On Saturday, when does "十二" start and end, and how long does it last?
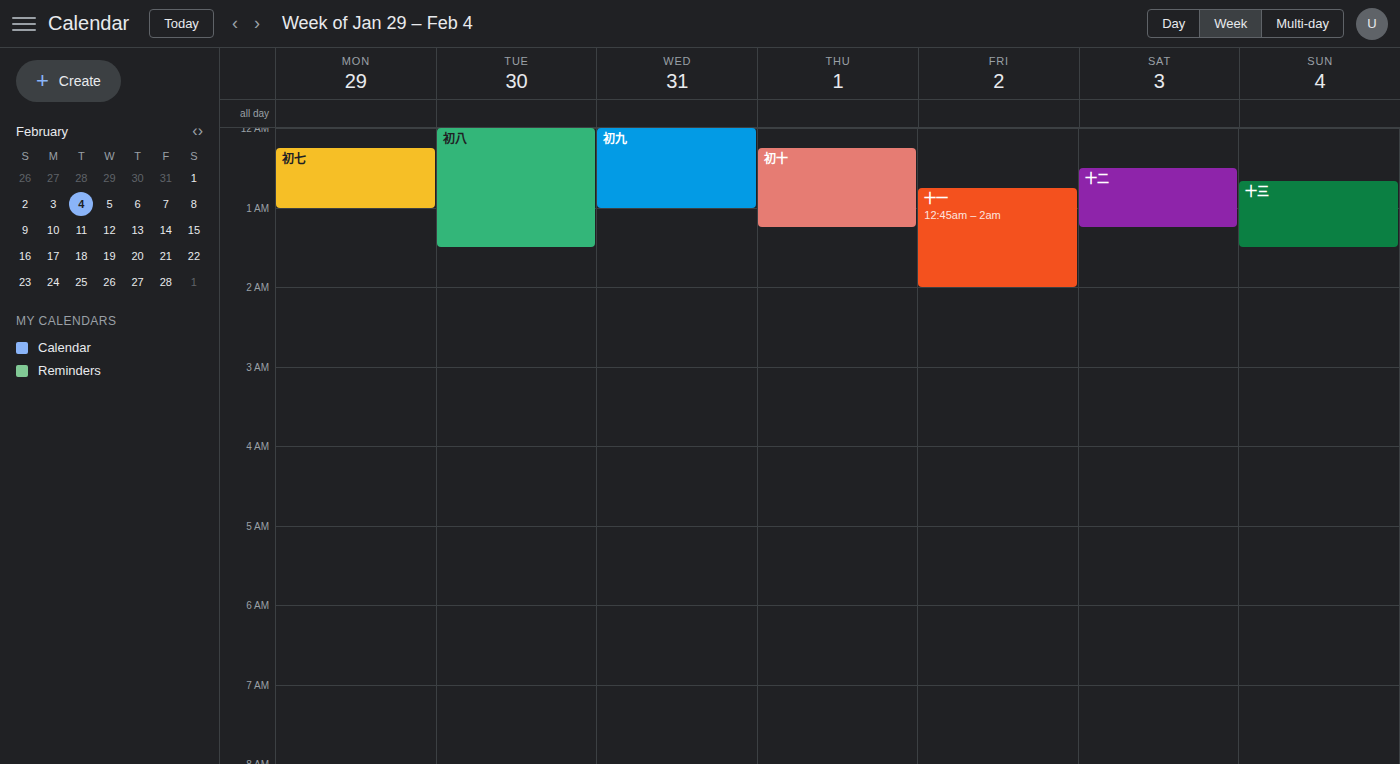
00:30 to 01:15, 45 minutes